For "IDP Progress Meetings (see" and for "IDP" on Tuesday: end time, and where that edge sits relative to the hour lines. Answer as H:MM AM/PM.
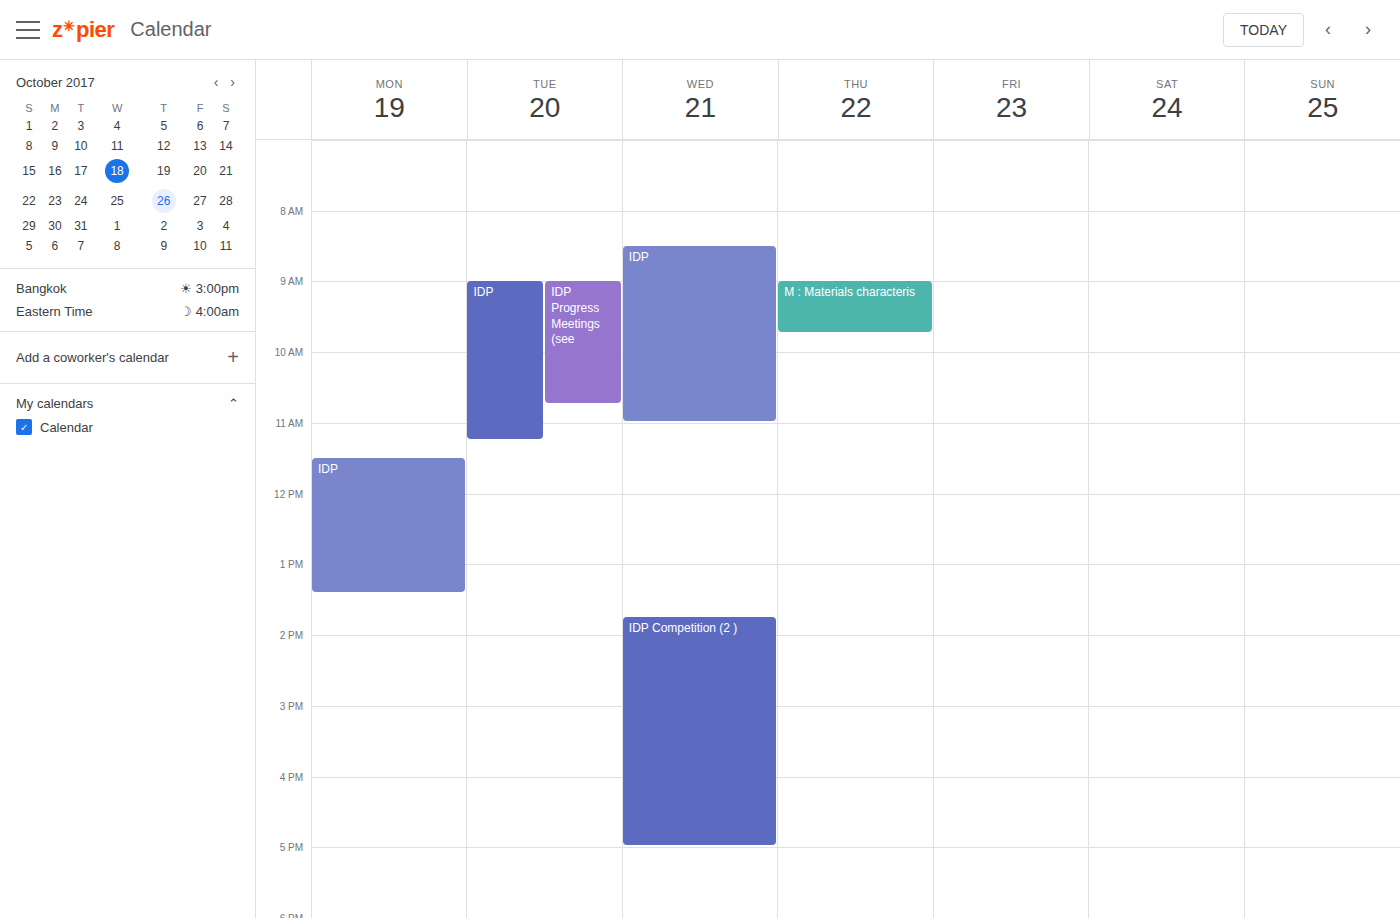
"IDP Progress Meetings (see": 10:45 AM, neither: three quarters of the way from the 10 AM line to the 11 AM line. "IDP": 11:15 AM, neither: a quarter of the way from the 11 AM line to the 12 PM line.